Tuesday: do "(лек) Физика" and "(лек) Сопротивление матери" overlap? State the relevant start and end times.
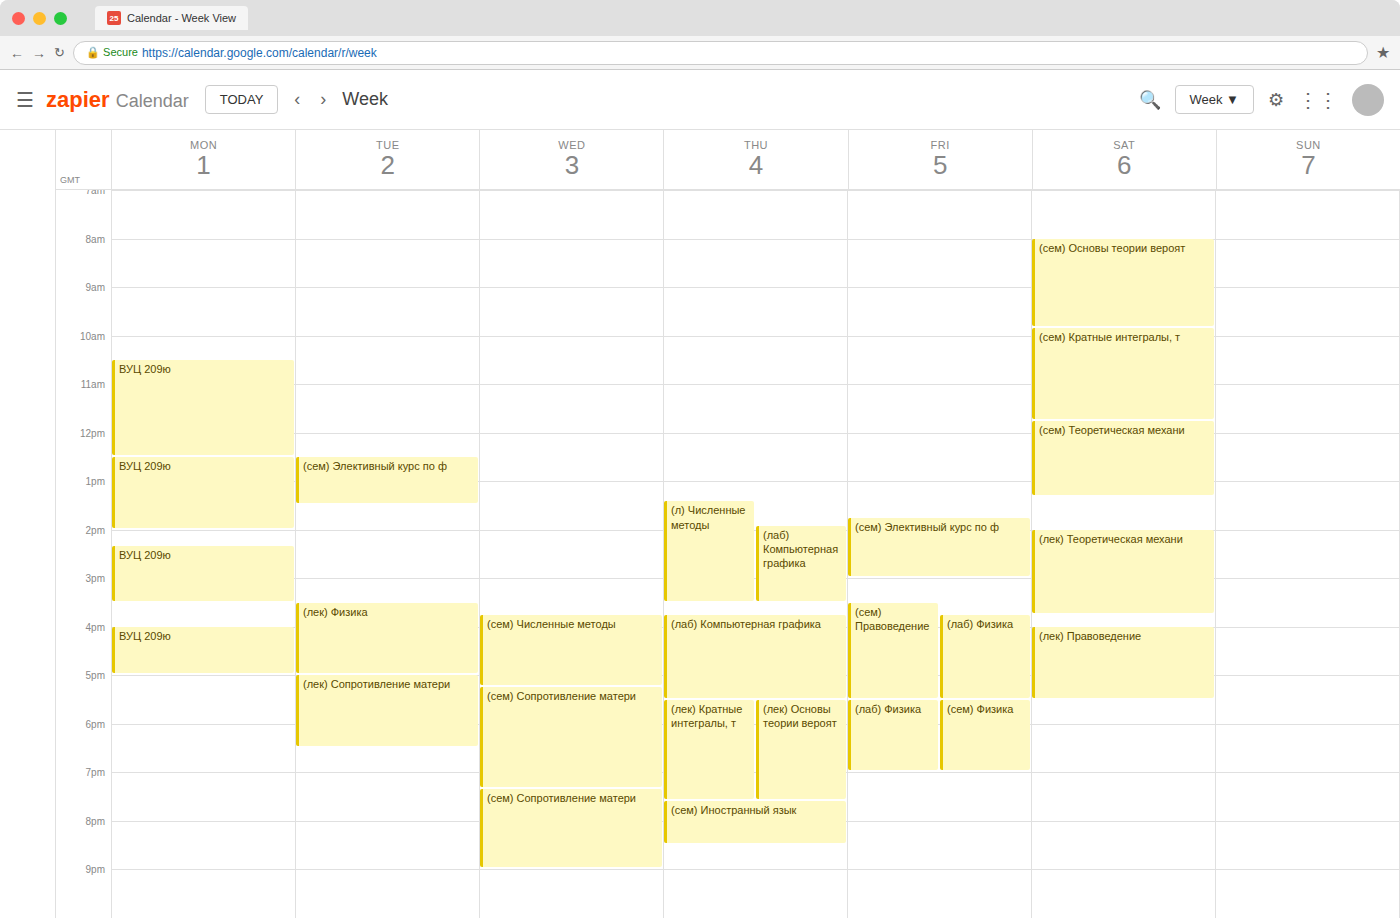
"(лек) Физика" ends at 5:00 PM, exactly when "(лек) Сопротивление матери" starts -- they touch but do not overlap.